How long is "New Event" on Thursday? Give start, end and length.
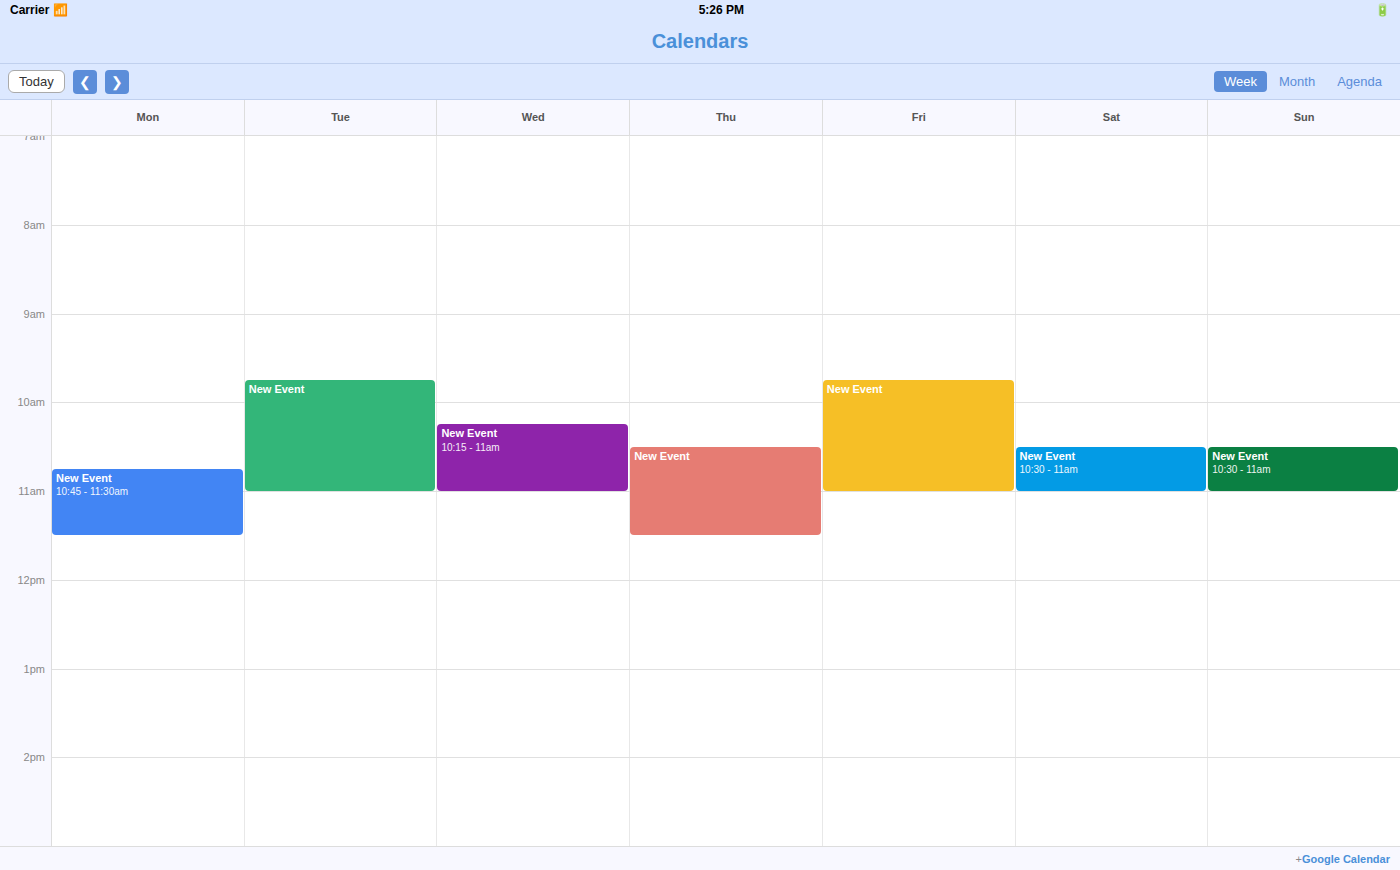
10:30 AM to 11:30 AM, 1 hour